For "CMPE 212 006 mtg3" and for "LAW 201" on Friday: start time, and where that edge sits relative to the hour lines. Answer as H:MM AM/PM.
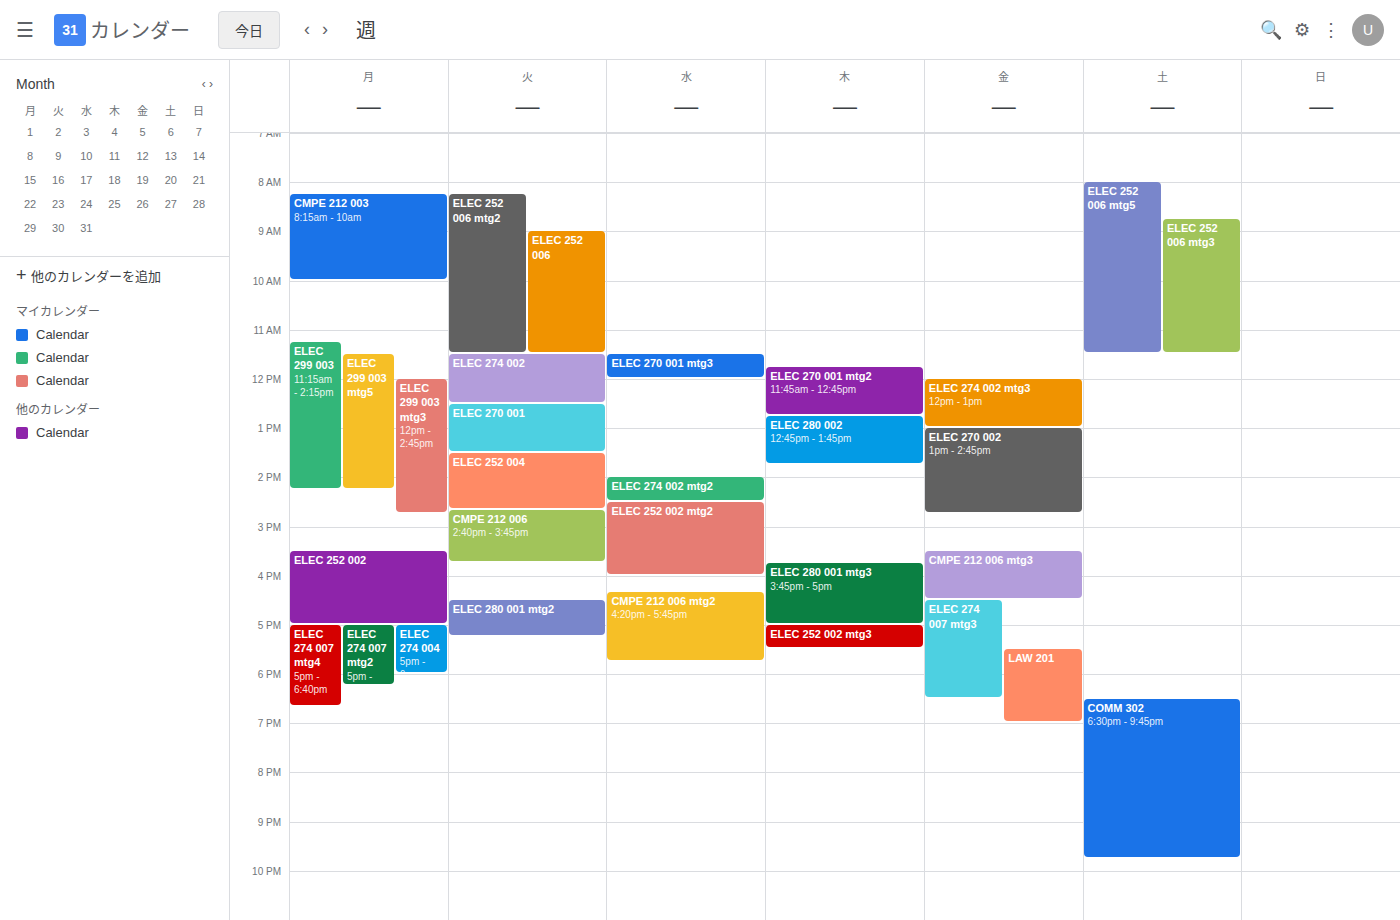
"CMPE 212 006 mtg3": 3:30 PM, halfway between the 3 PM and 4 PM lines. "LAW 201": 5:30 PM, halfway between the 5 PM and 6 PM lines.